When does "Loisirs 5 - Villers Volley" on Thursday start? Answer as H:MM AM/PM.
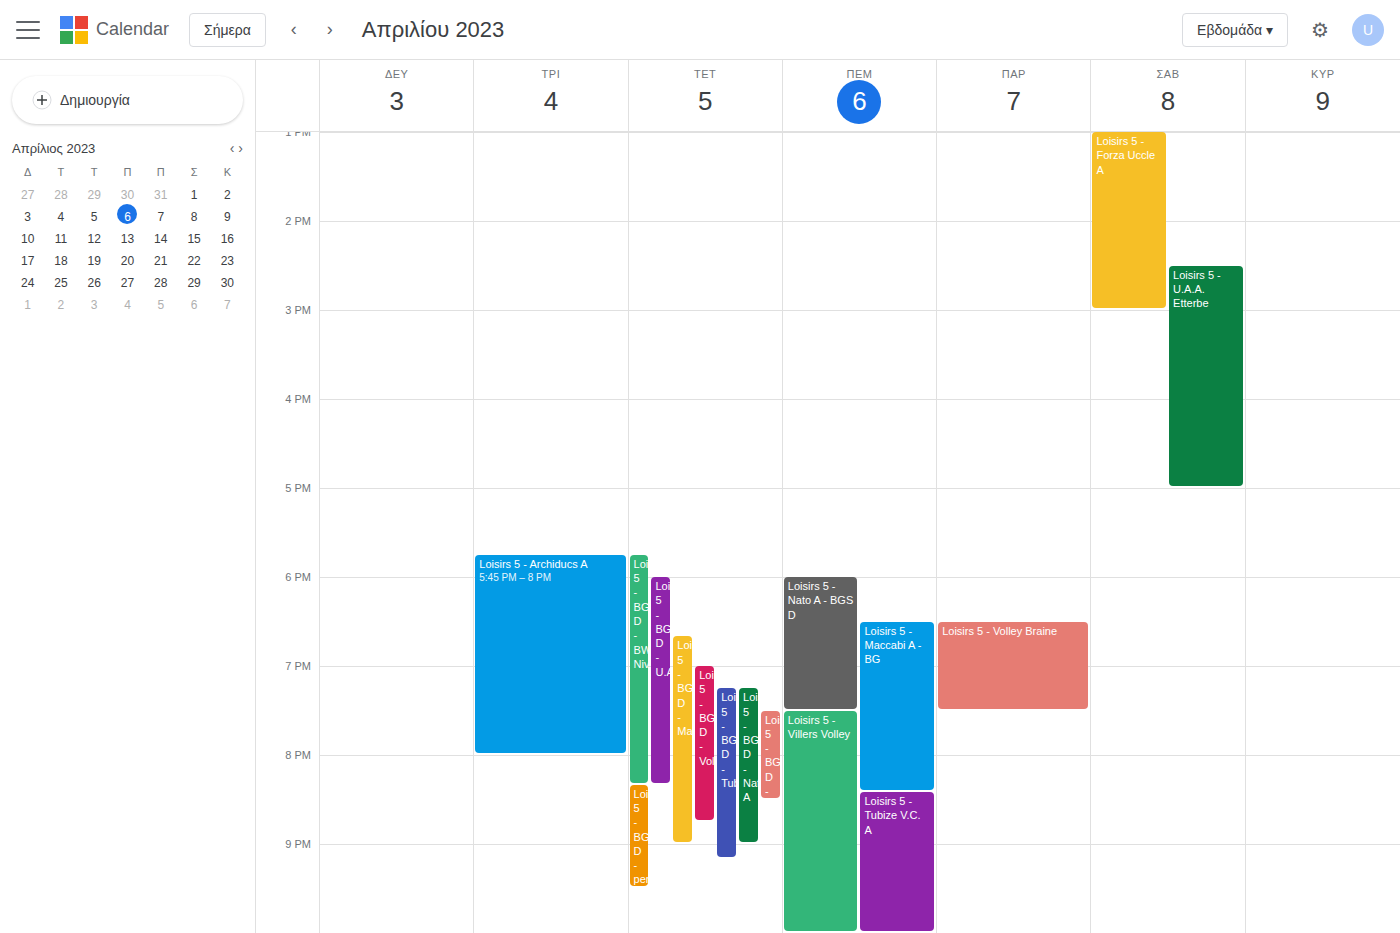
7:30 PM